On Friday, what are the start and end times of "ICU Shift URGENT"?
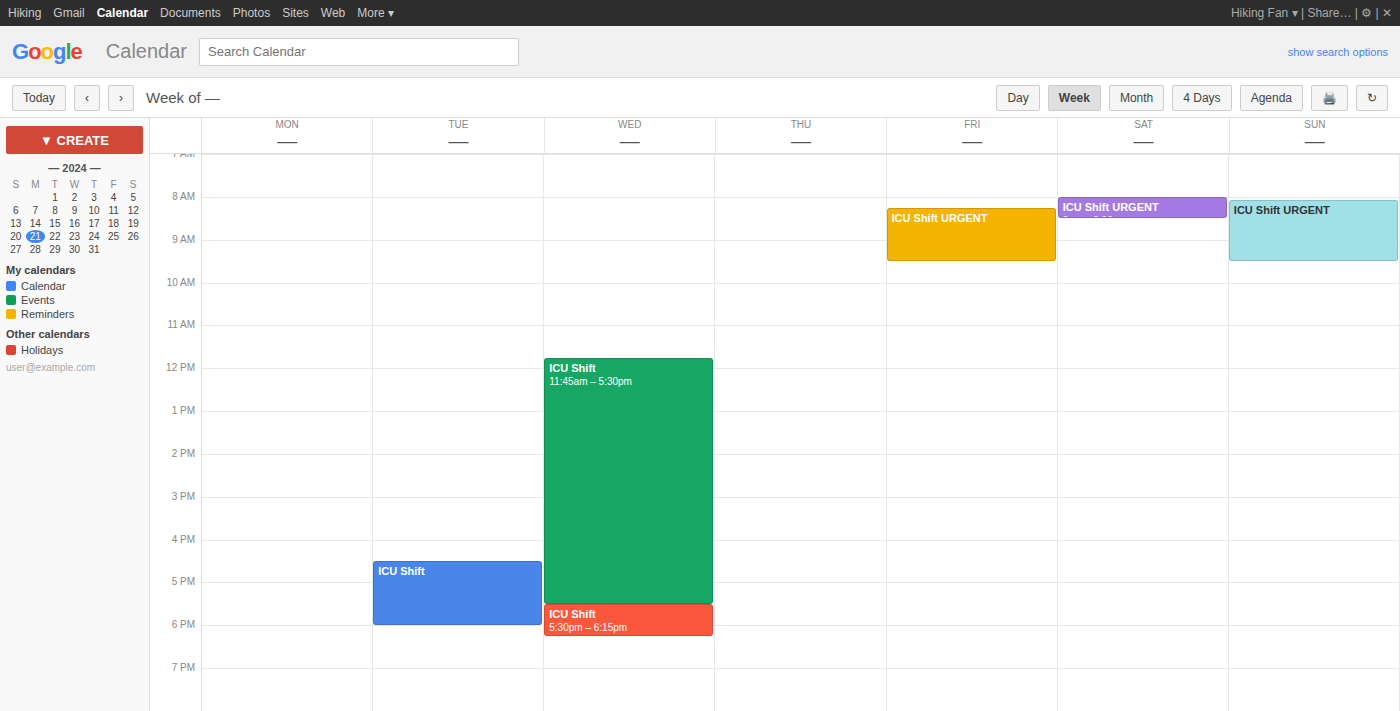
8:15 AM to 9:30 AM